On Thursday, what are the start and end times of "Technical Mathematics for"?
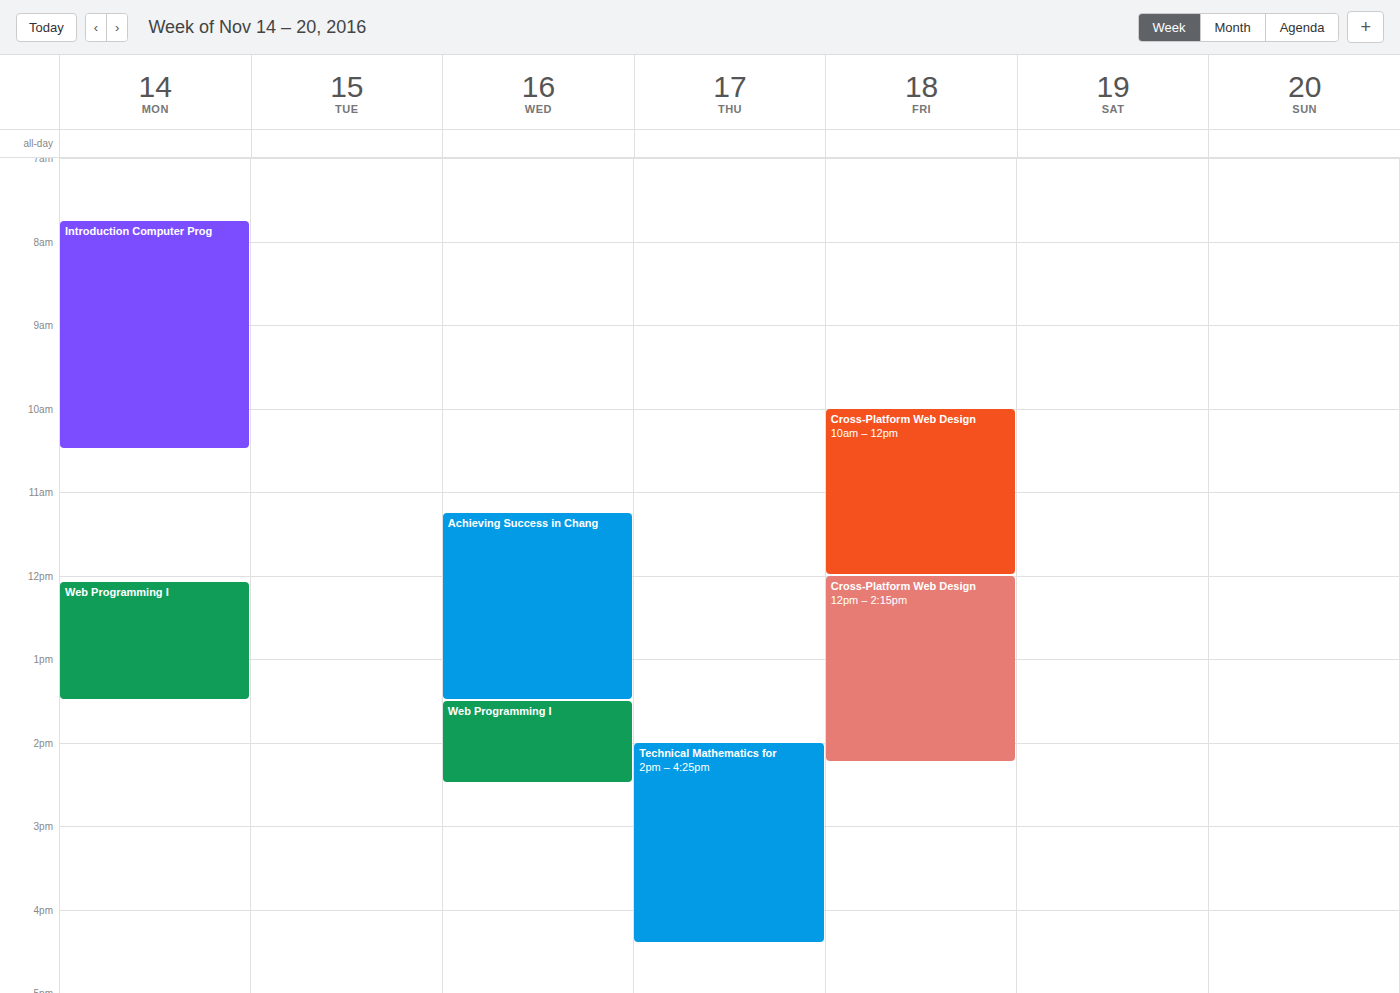
2:00 PM to 4:25 PM